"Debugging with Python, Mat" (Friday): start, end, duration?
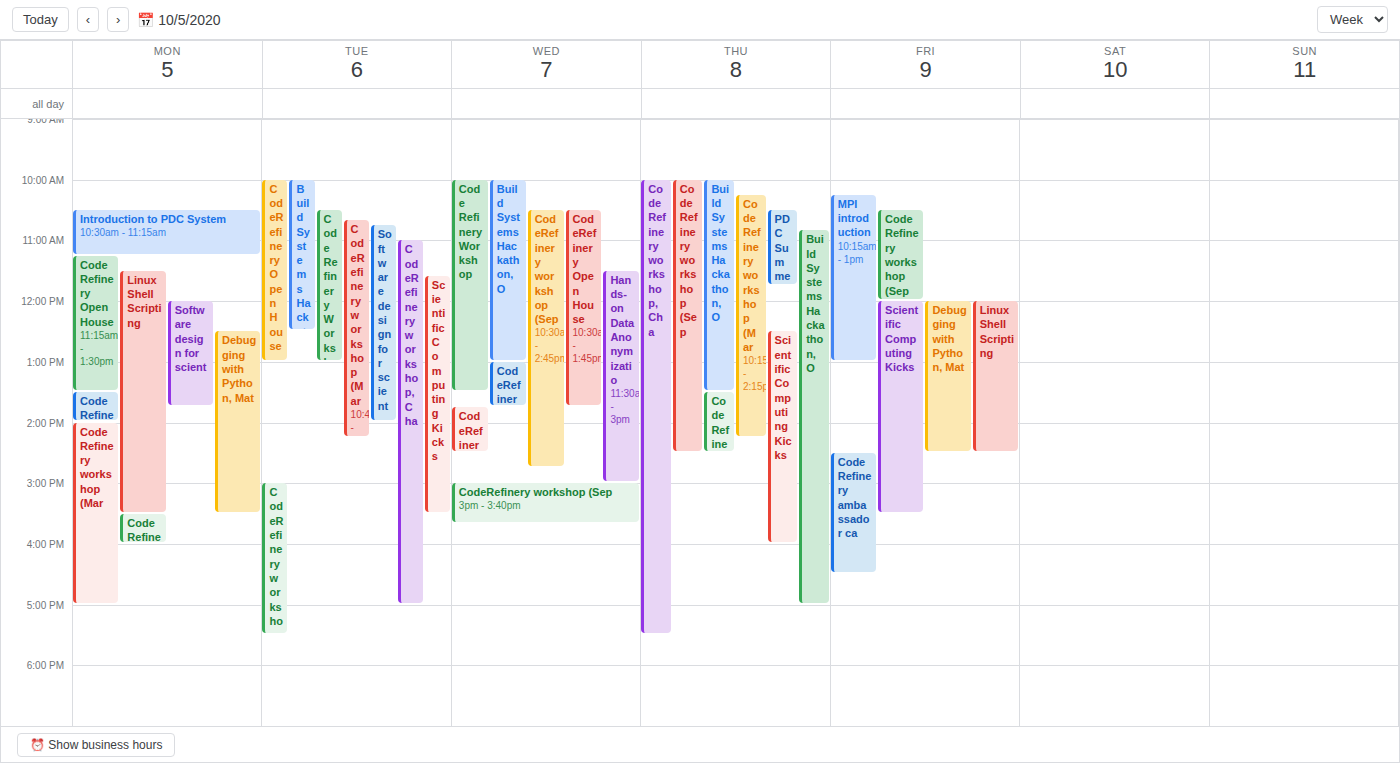
12:00 PM to 2:30 PM, 2 hours 30 minutes